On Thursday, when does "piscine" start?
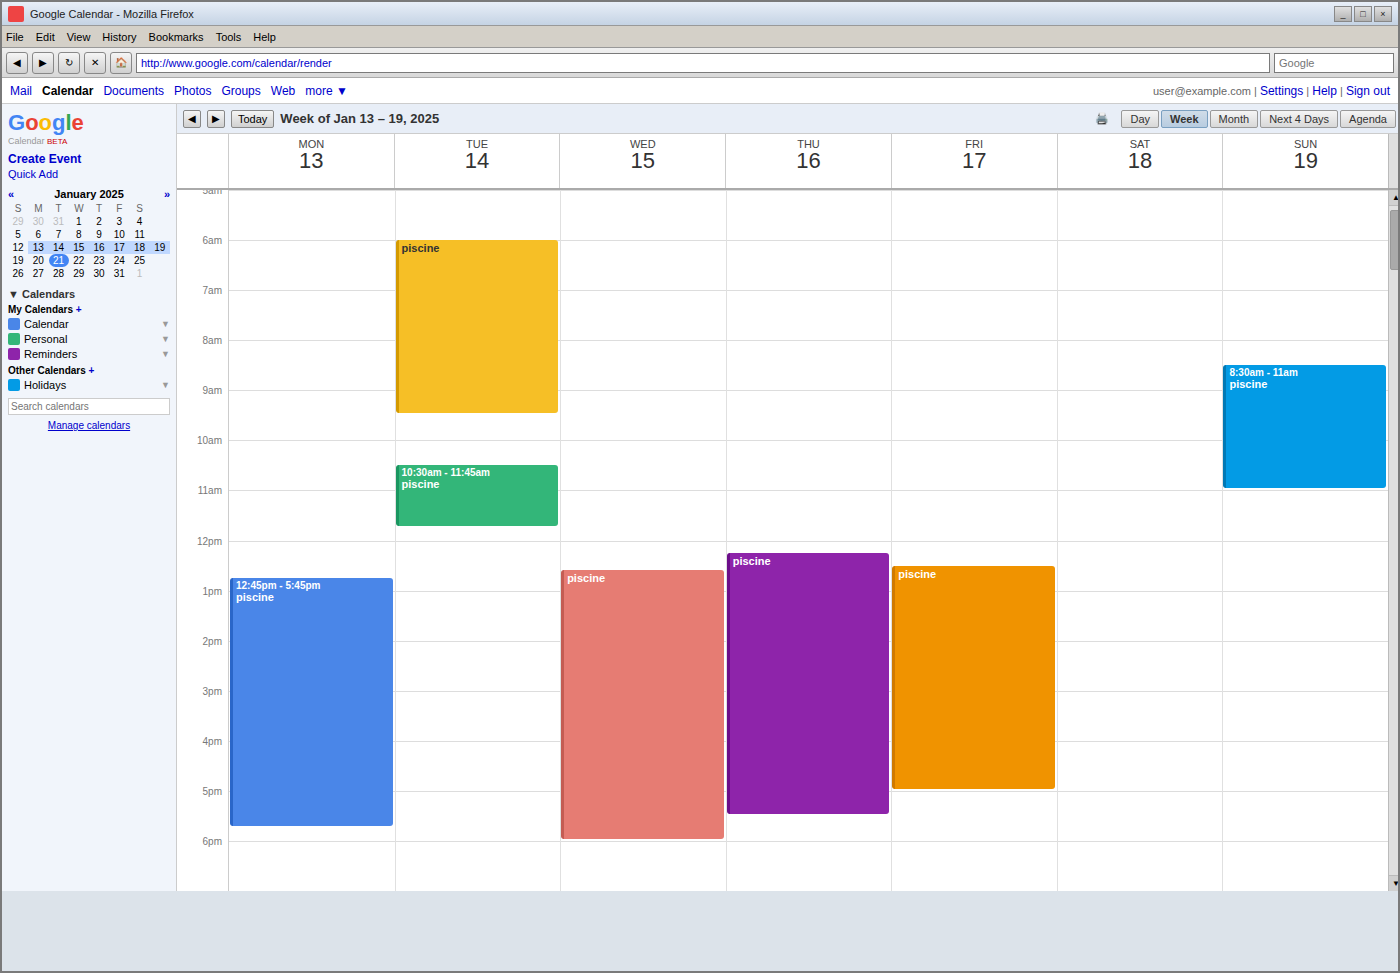
12:15 PM